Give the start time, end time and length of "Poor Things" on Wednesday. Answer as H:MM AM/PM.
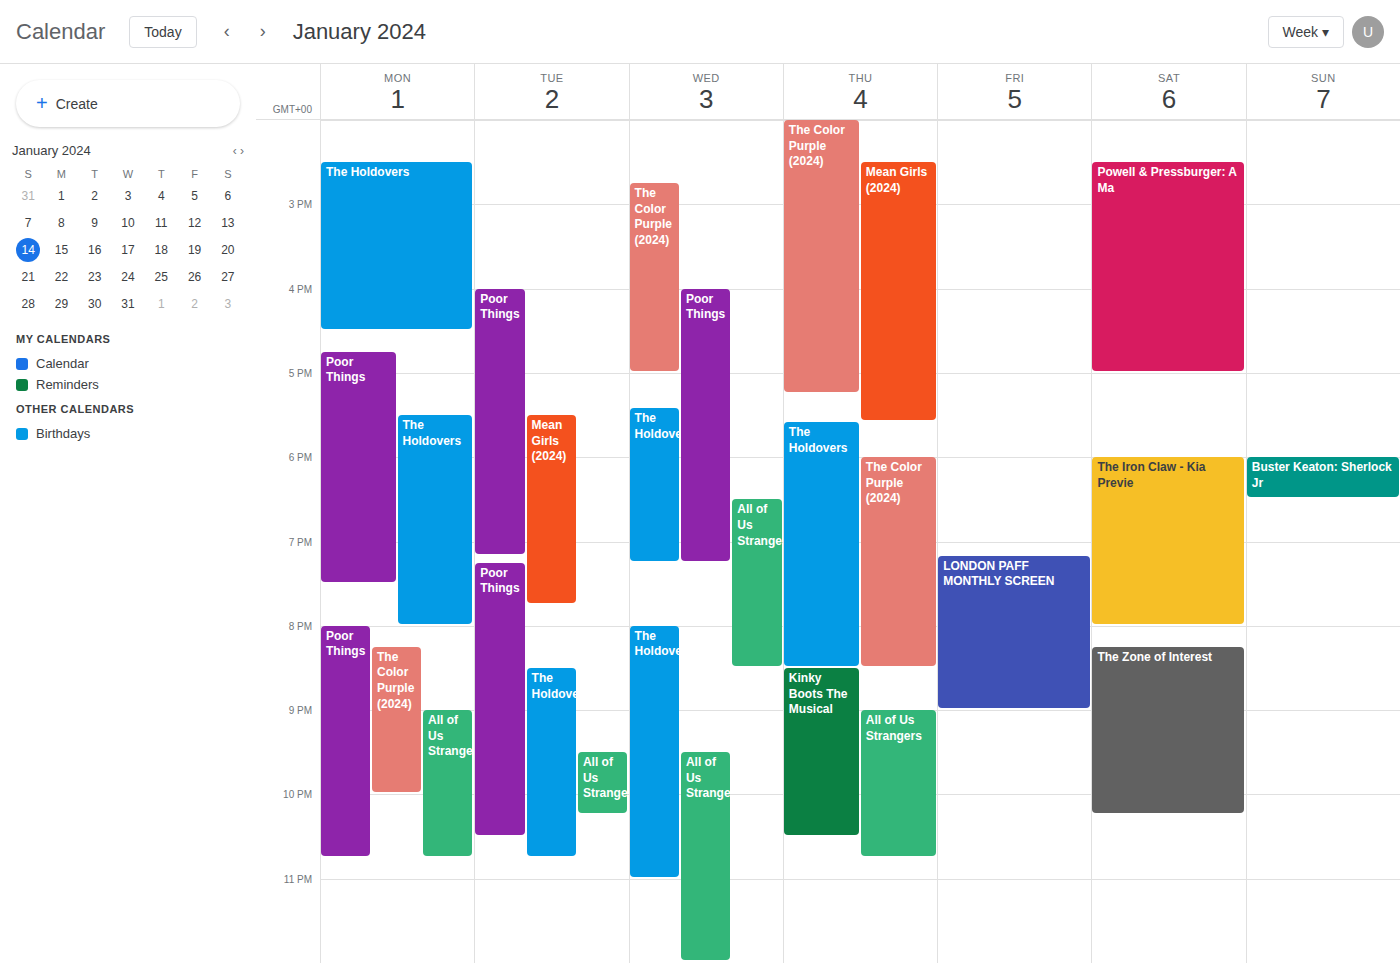
4:00 PM to 7:15 PM, 3 hours 15 minutes